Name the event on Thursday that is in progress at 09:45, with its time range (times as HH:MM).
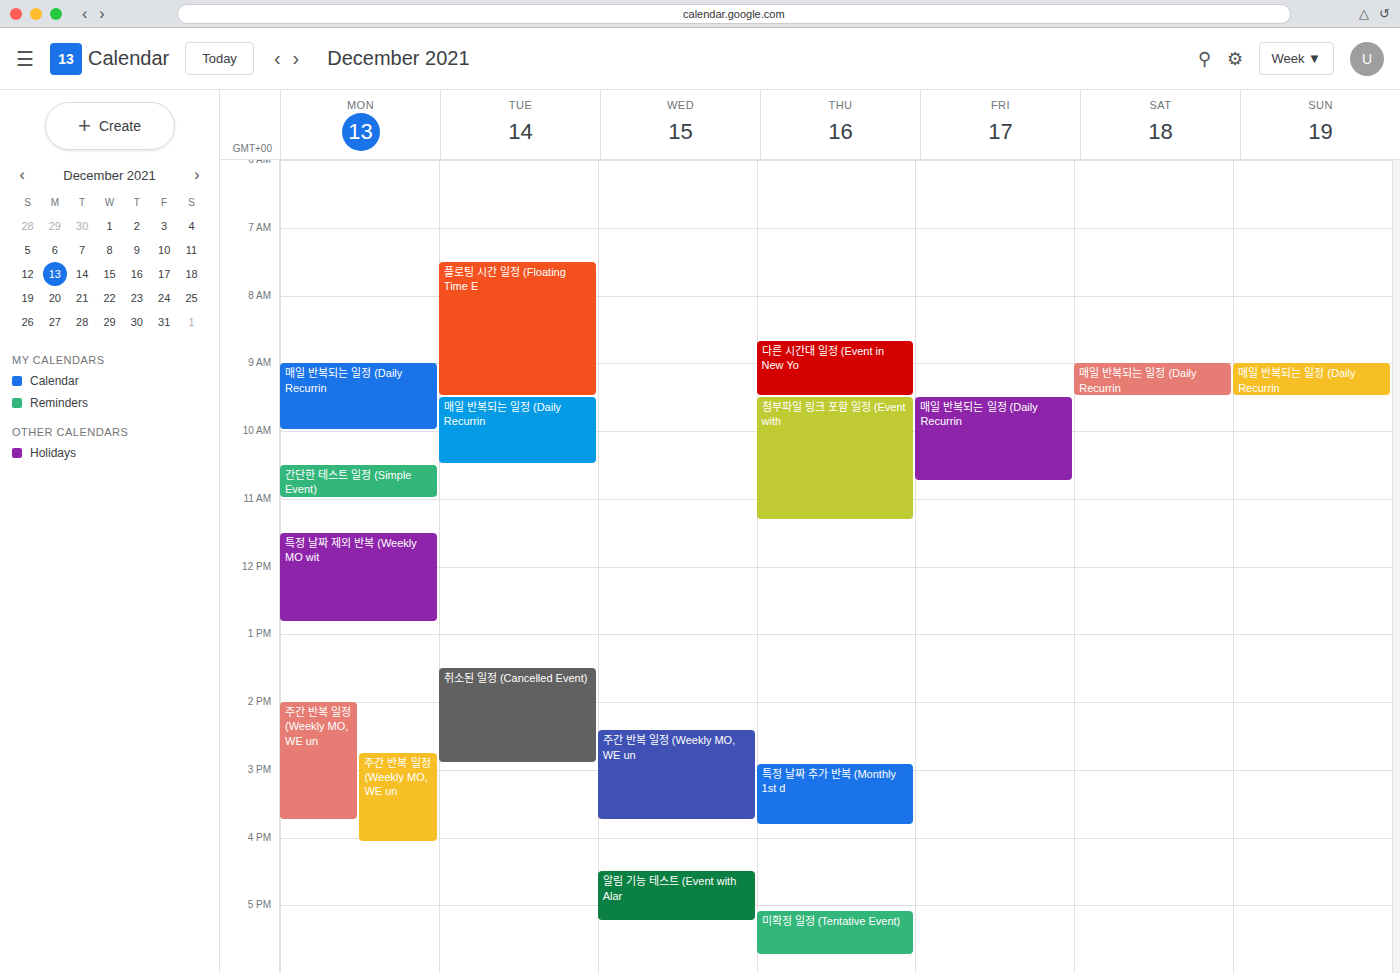
"첨부파일 링크 포함 일정 (Event with", 09:30 to 11:20